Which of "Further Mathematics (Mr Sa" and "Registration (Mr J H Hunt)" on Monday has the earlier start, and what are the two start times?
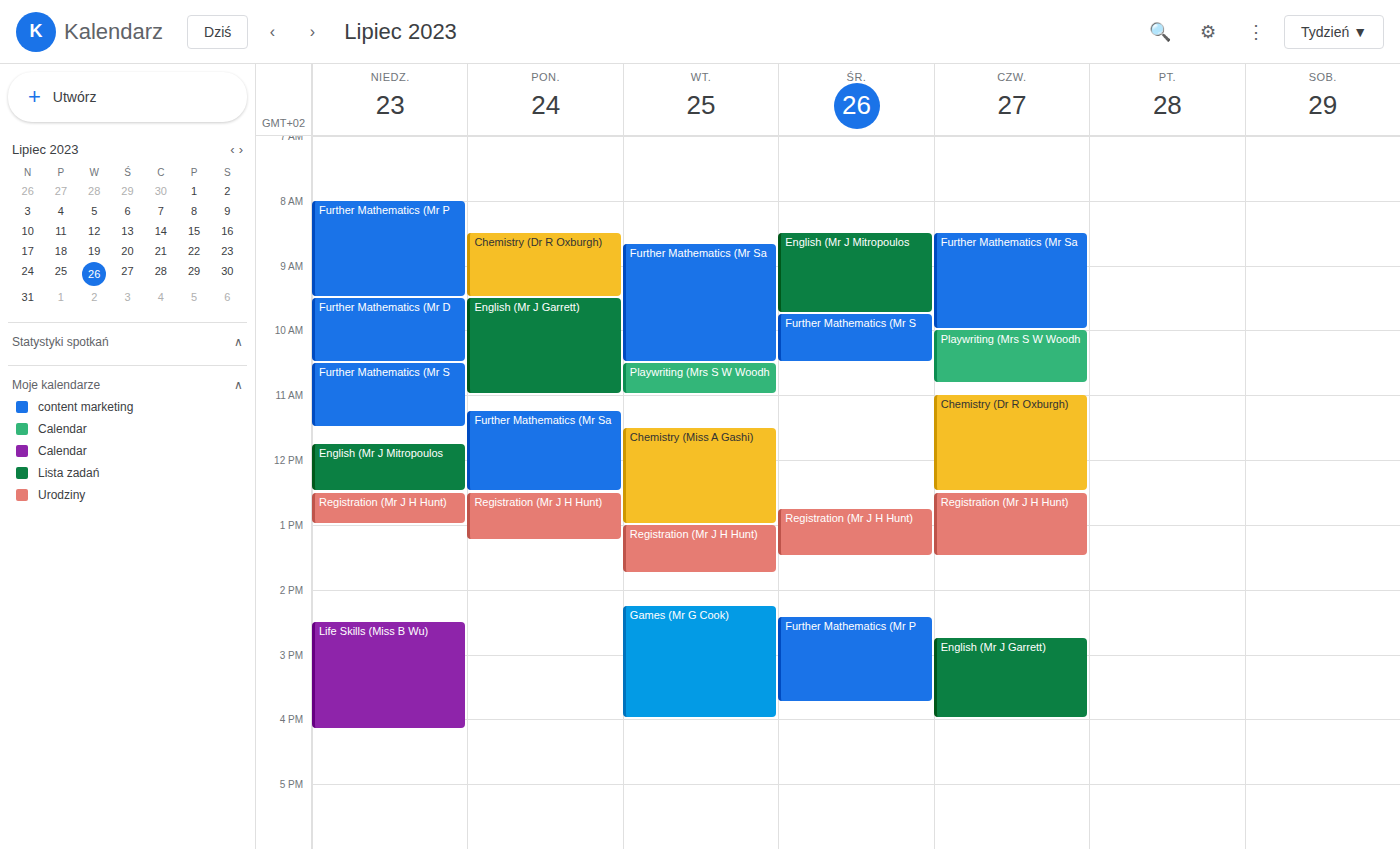
"Further Mathematics (Mr Sa" 11:15 AM; "Registration (Mr J H Hunt)" 12:30 PM.